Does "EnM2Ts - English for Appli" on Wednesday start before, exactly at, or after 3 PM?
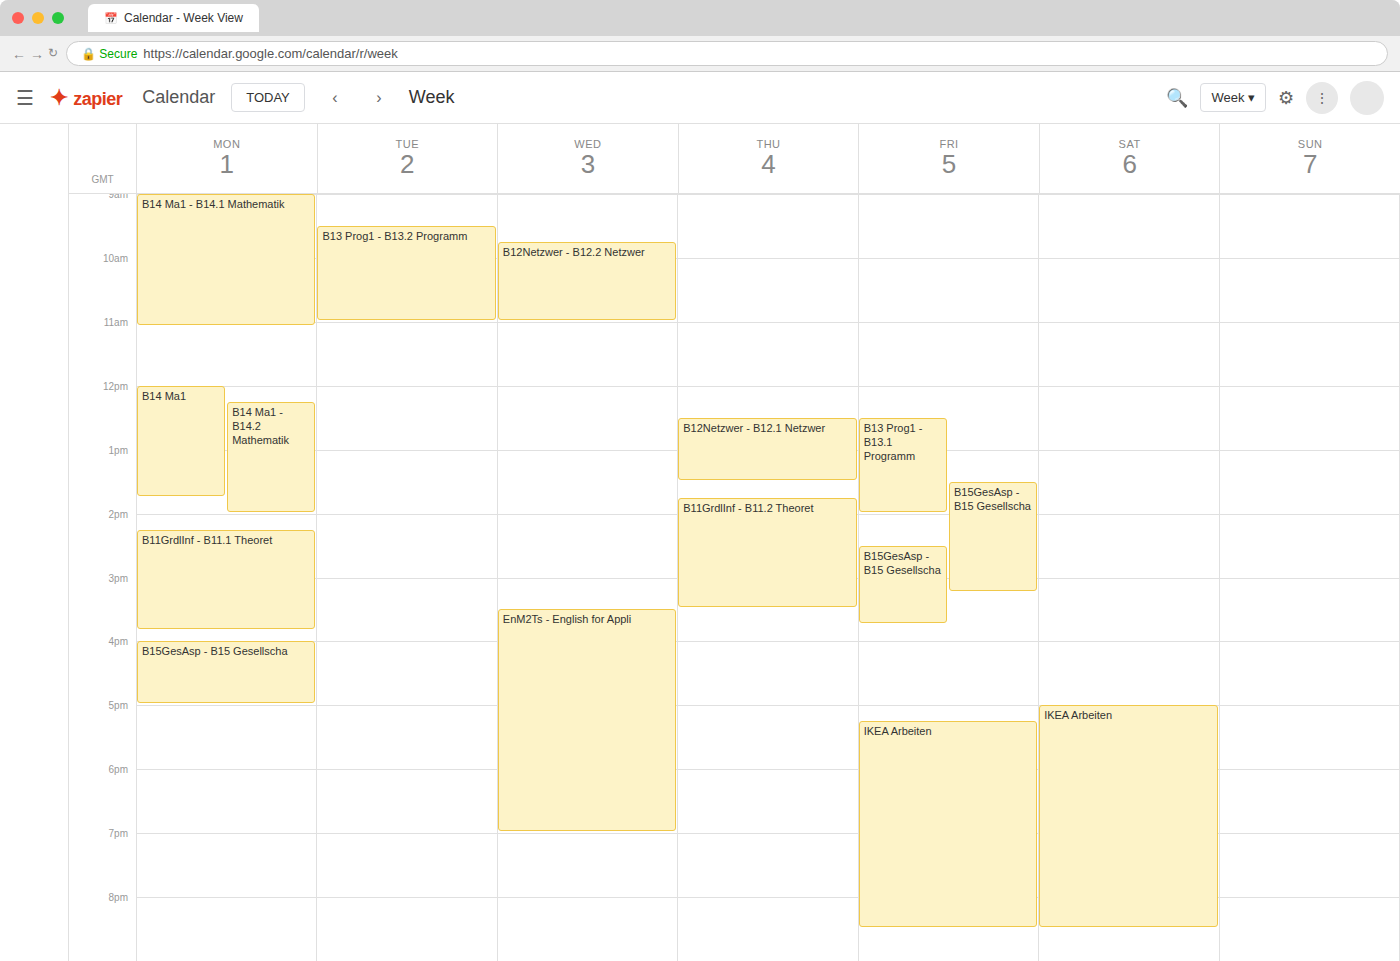
3:30 PM -- after 3 PM, 30 minutes below the 3 PM line.